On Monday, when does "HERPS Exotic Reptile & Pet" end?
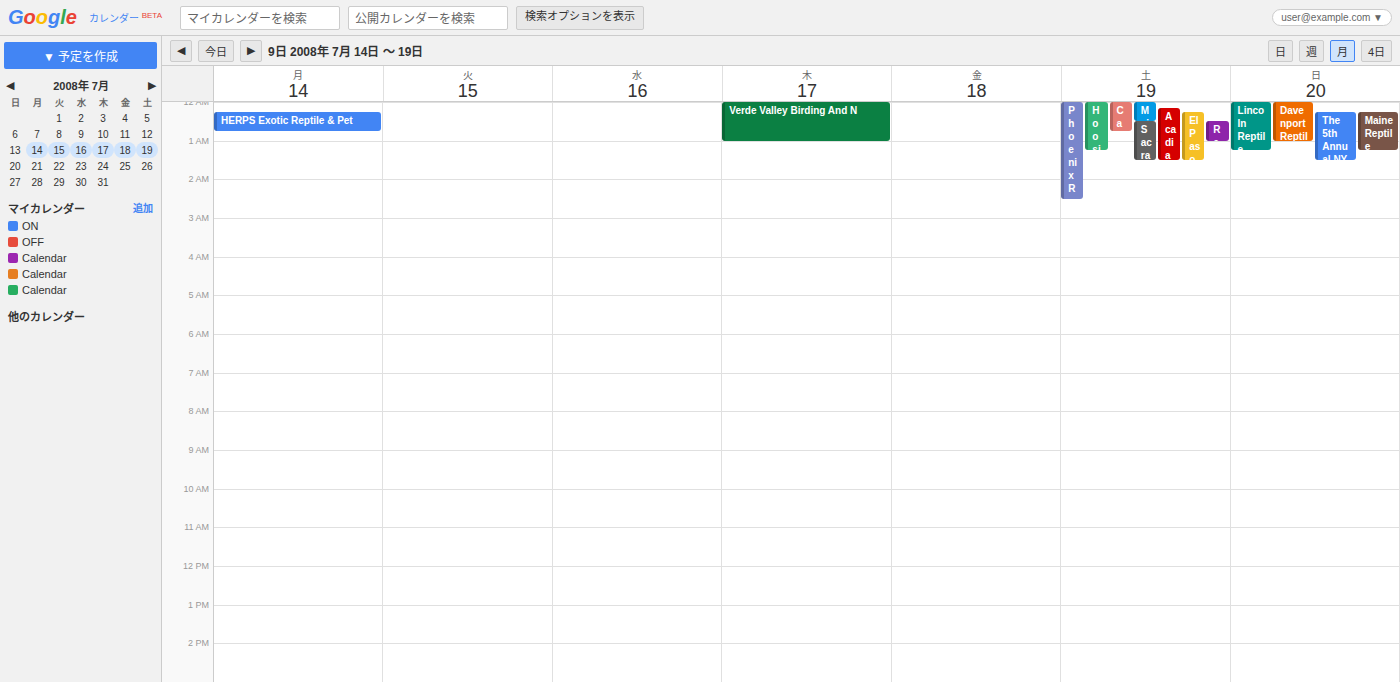
12:45 AM